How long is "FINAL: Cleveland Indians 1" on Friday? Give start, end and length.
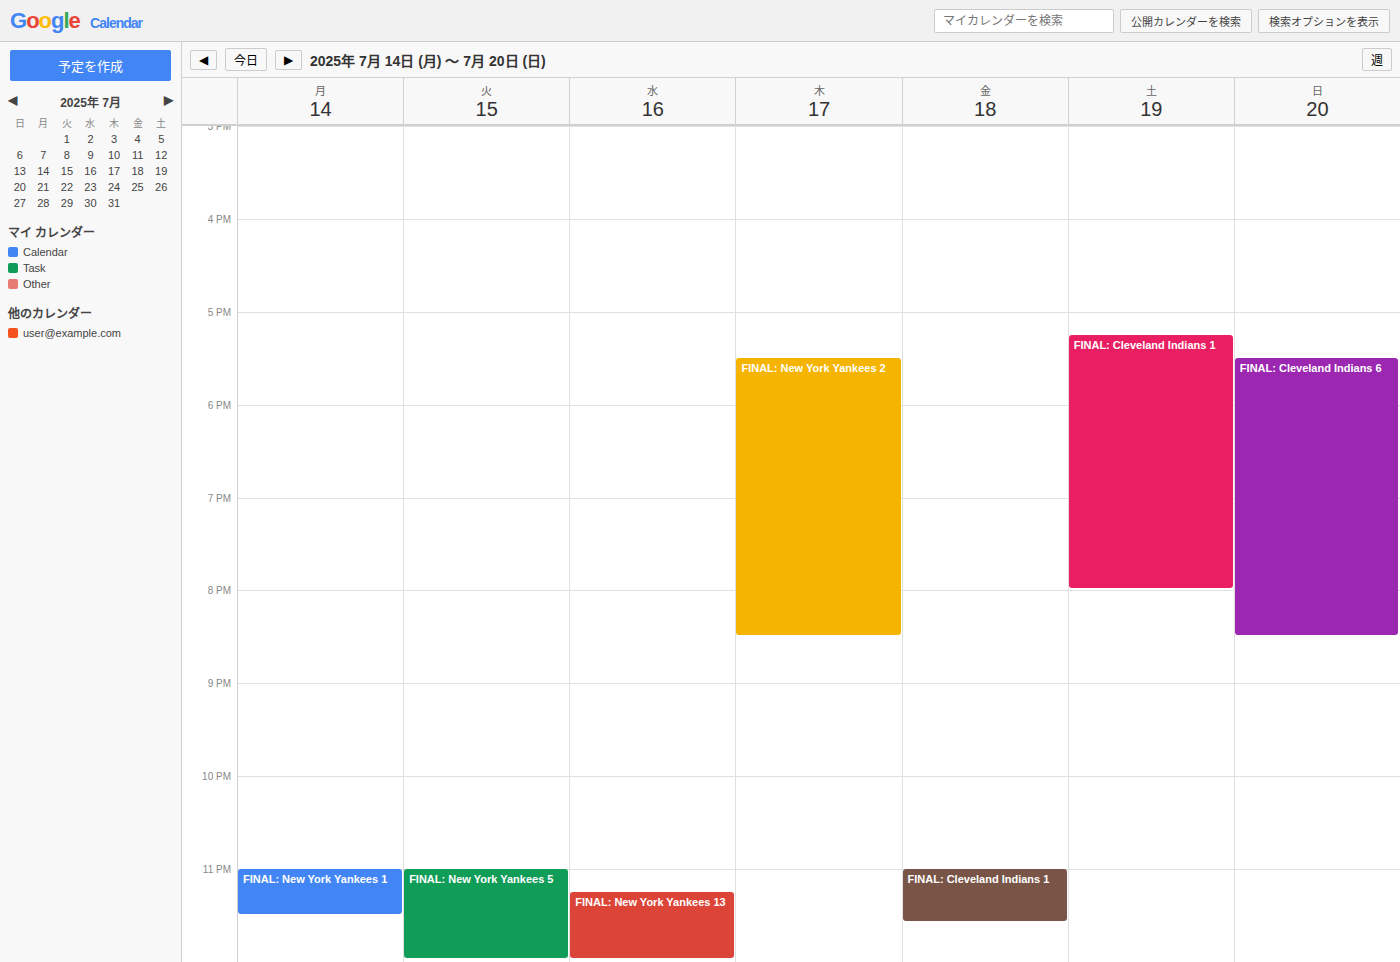
11:00 PM to 11:35 PM, 35 minutes